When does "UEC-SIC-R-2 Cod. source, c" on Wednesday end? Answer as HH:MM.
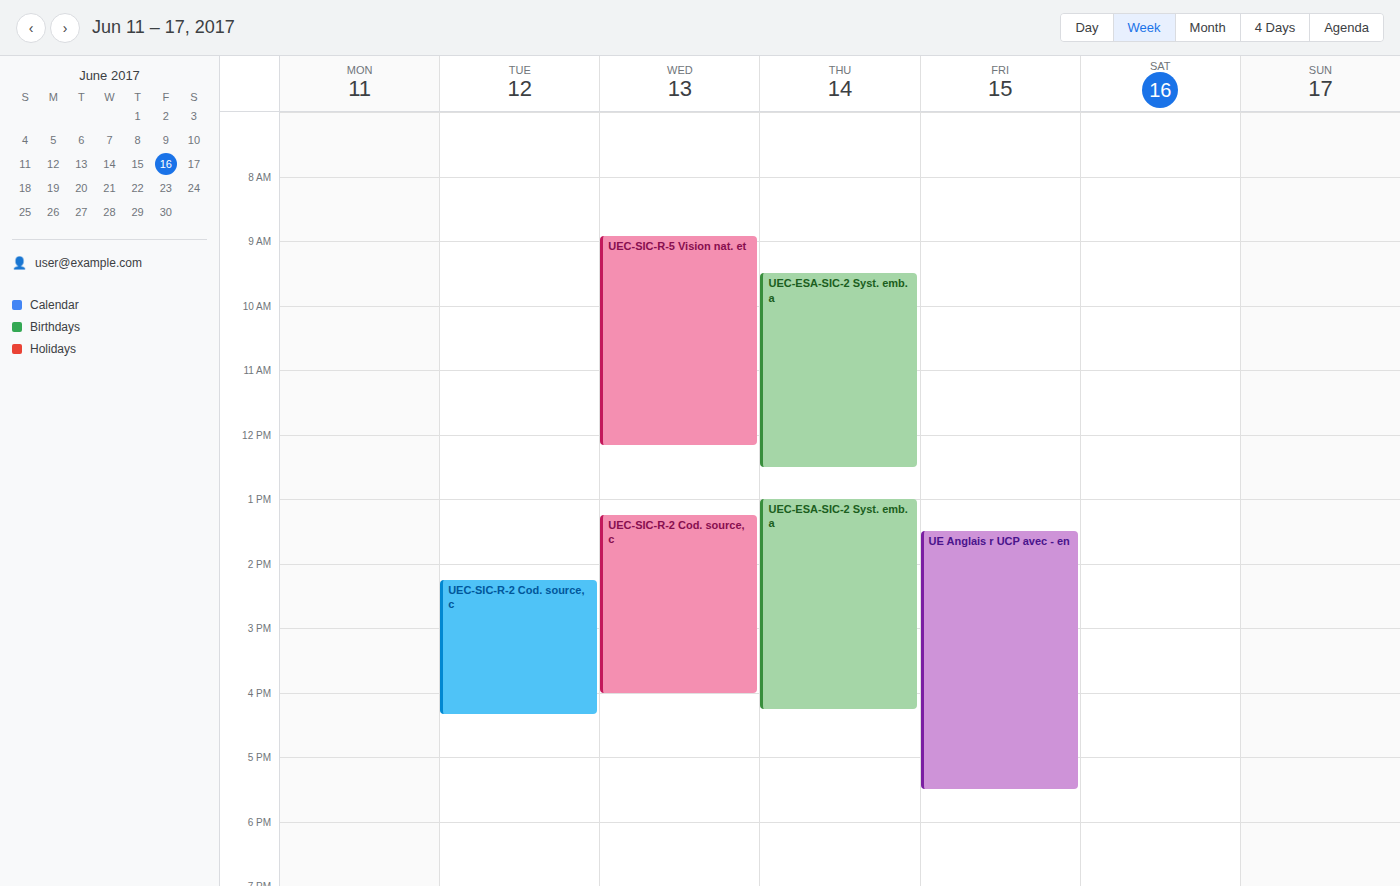
16:00